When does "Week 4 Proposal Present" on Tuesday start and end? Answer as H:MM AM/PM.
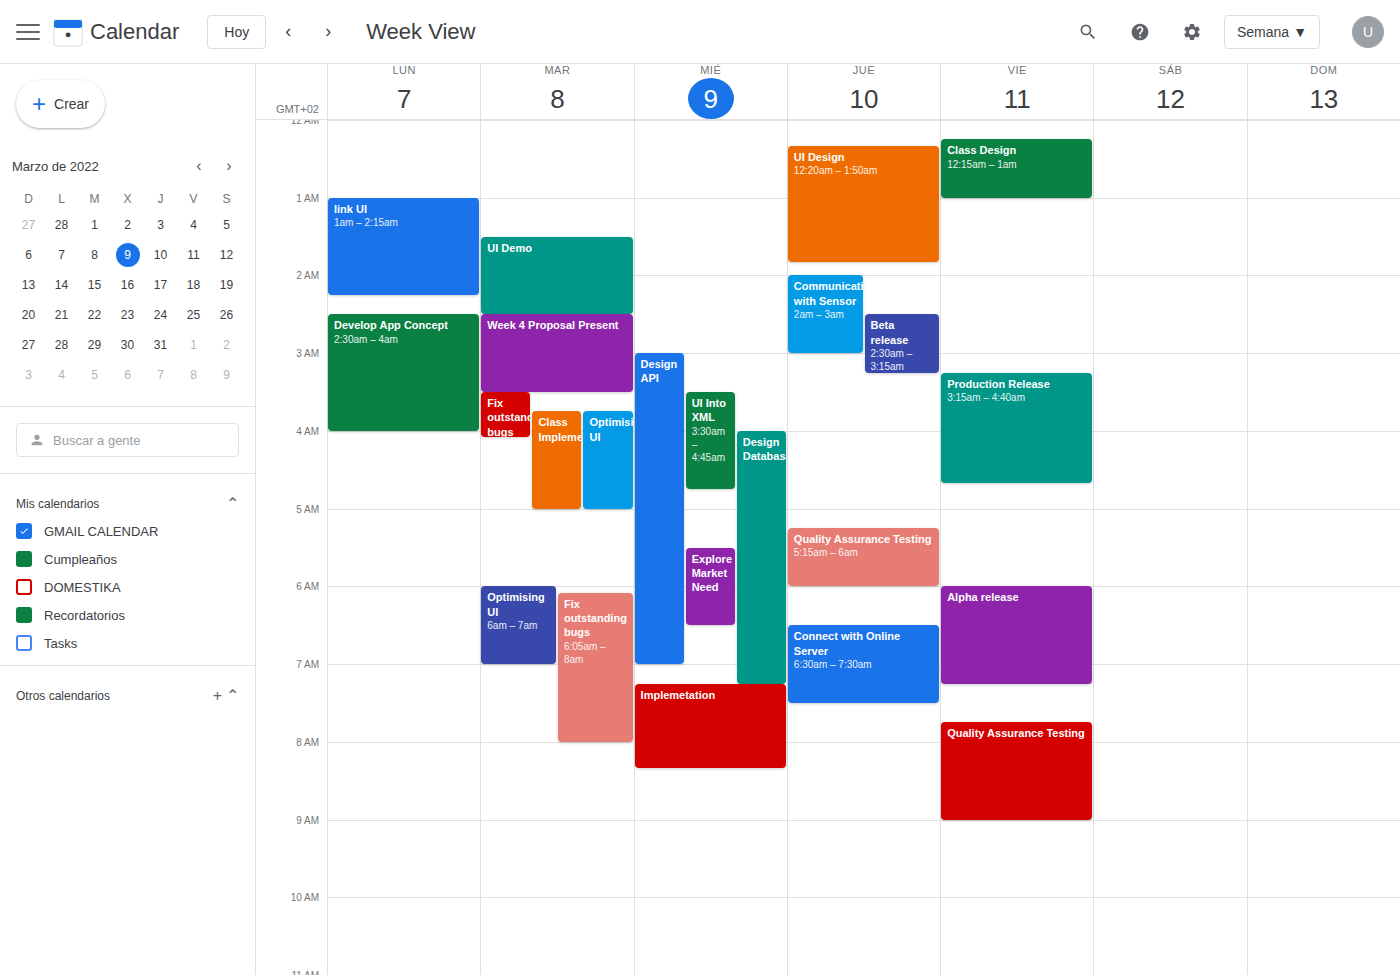
2:30 AM to 3:30 AM